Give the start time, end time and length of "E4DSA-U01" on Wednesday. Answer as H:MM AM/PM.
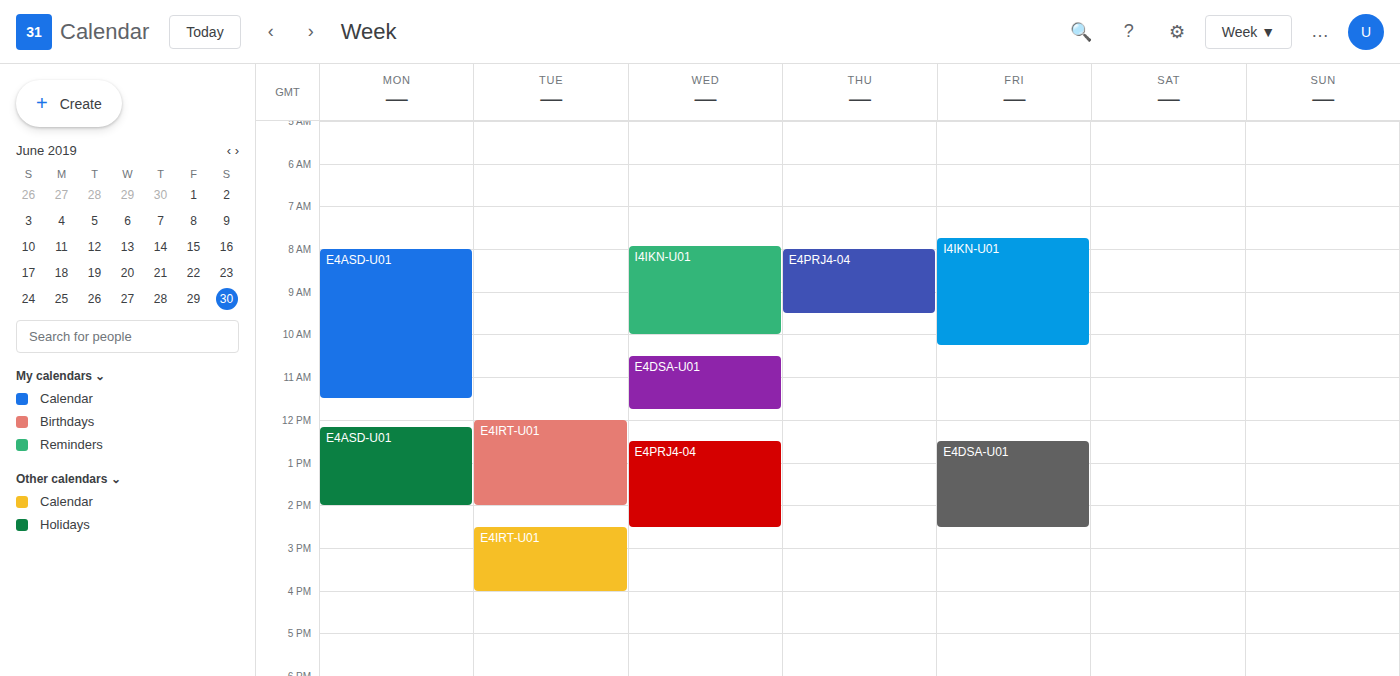
10:30 AM to 11:45 AM, 1 hour 15 minutes